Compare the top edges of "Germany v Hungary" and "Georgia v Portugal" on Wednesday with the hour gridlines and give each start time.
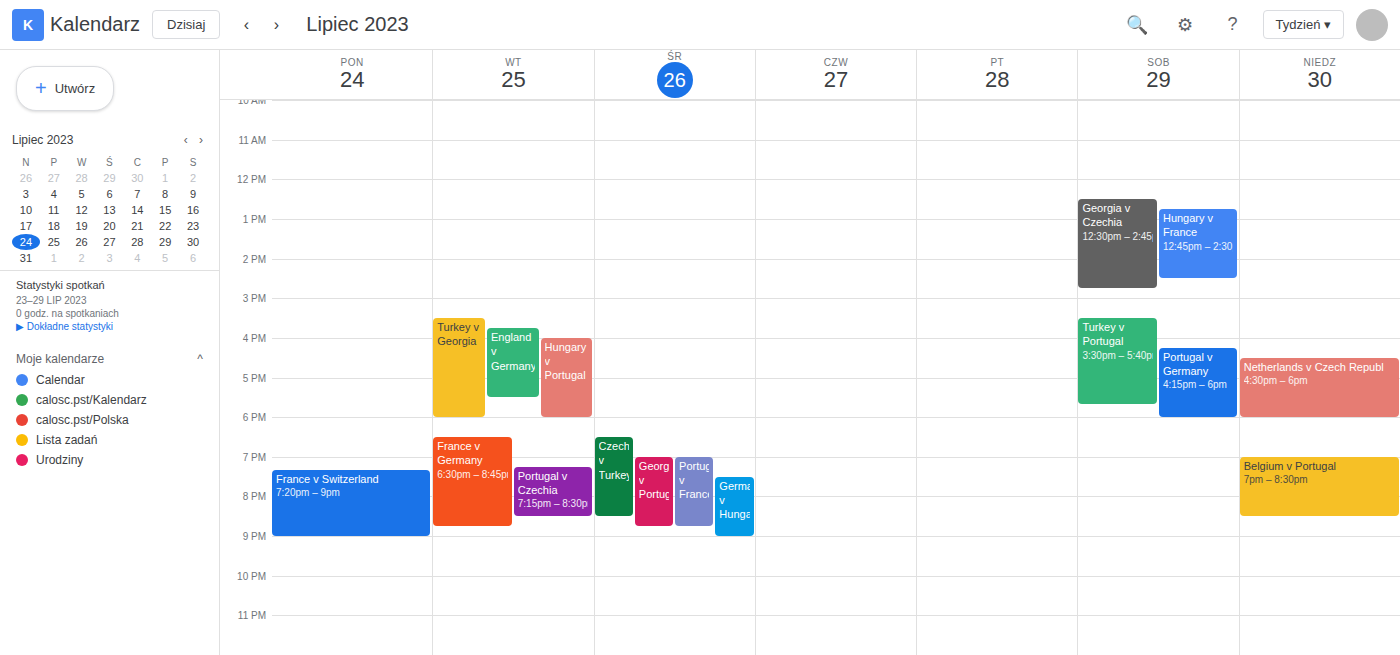
"Germany v Hungary": 7:30 PM, halfway between the 7 PM and 8 PM lines. "Georgia v Portugal": 7:00 PM, exactly on the 7 PM line.